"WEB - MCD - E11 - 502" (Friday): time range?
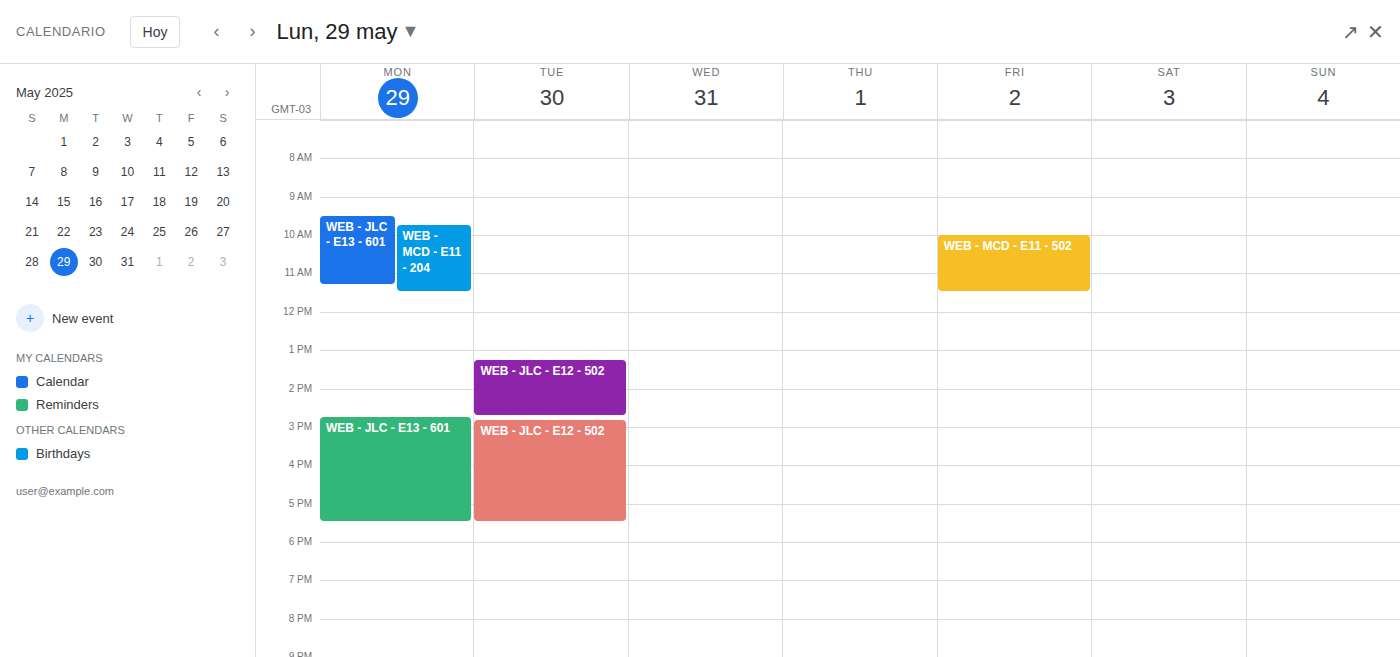
10:00 to 11:30